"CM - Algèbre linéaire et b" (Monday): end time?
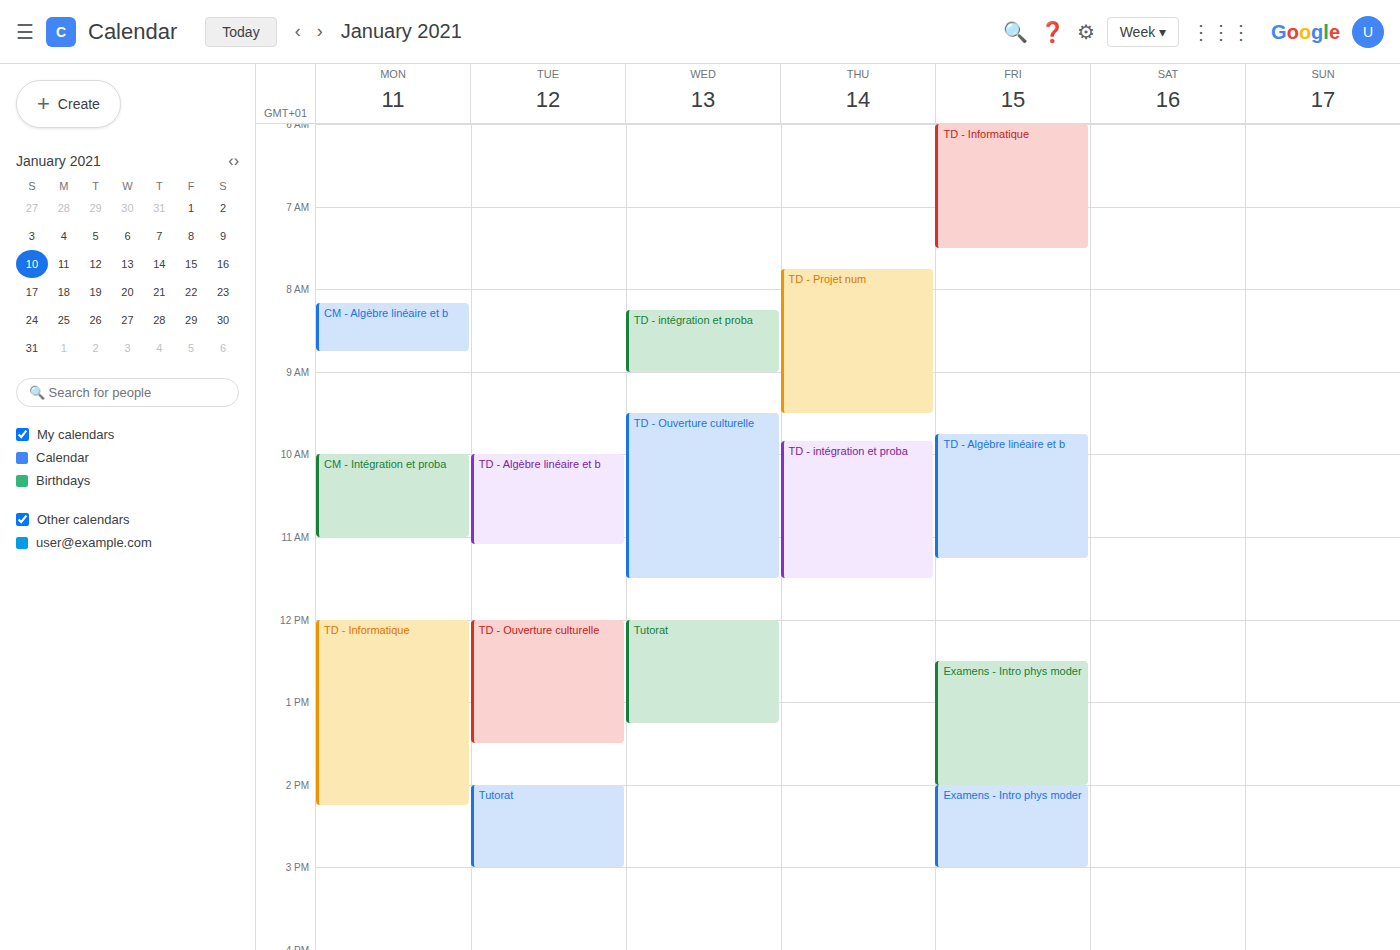
8:45 AM